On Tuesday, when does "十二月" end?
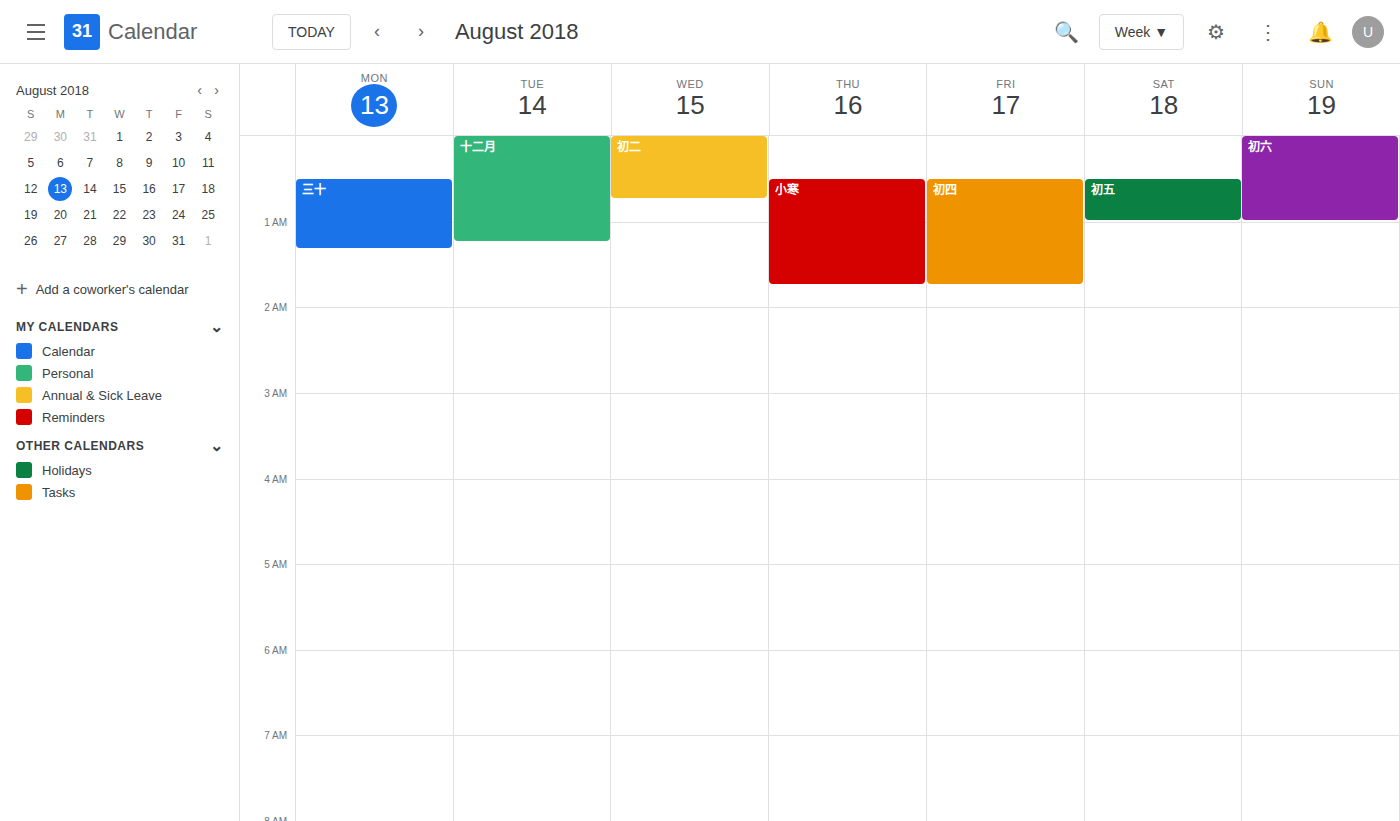
1:15 AM